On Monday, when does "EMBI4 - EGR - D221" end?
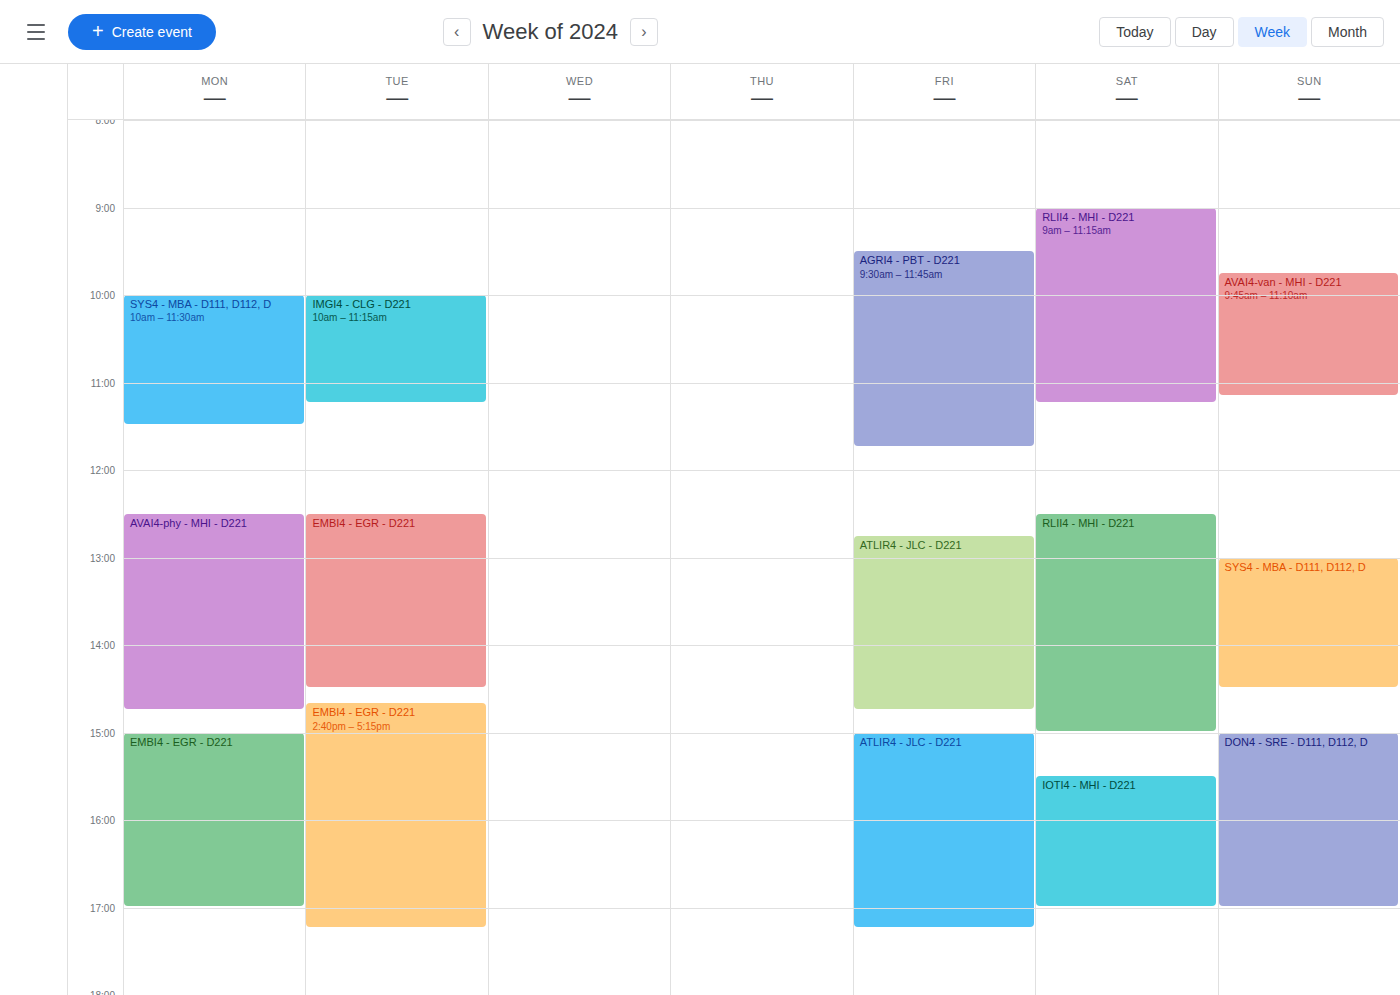
5:00 PM